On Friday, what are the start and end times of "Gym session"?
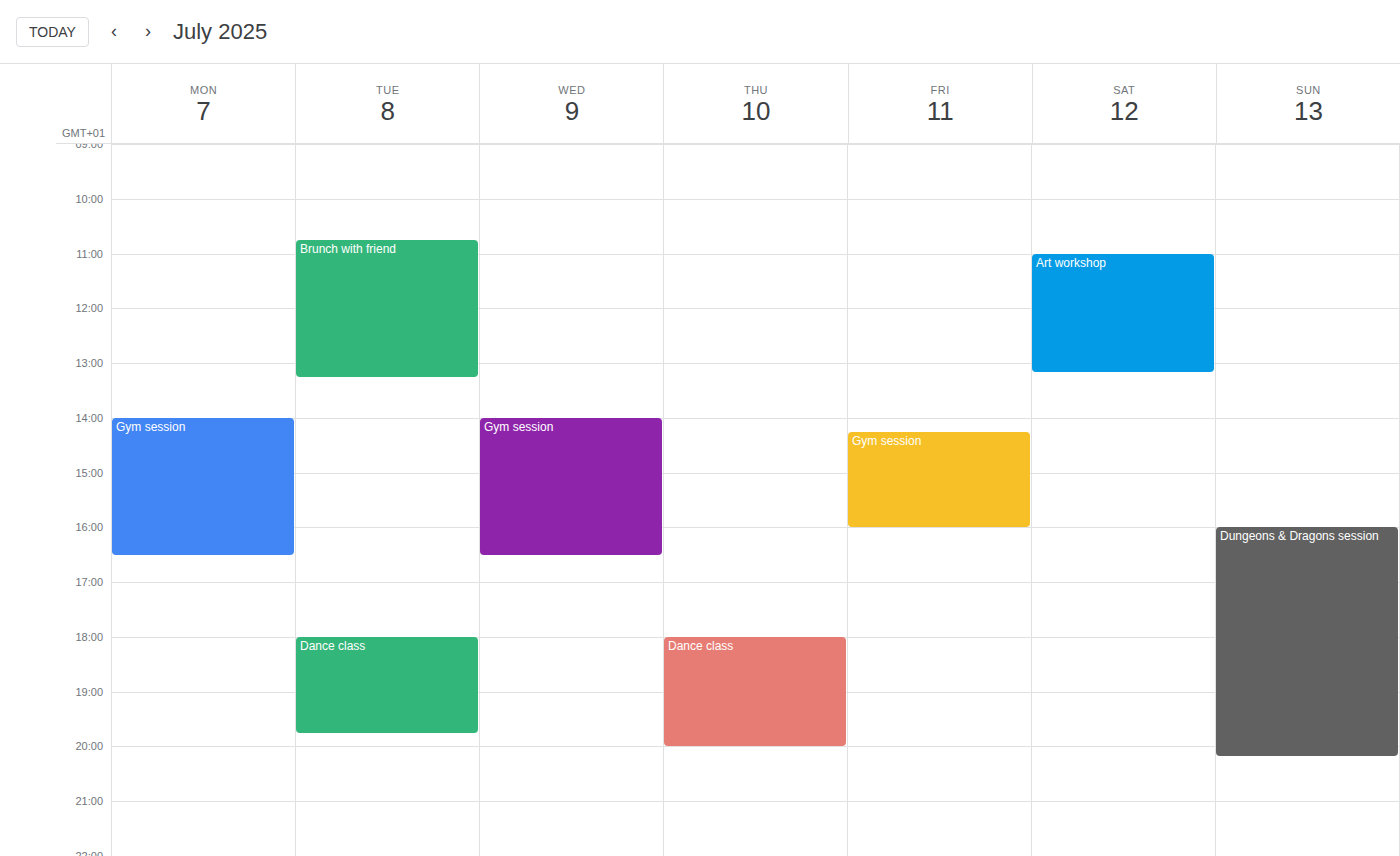
14:15 to 16:00